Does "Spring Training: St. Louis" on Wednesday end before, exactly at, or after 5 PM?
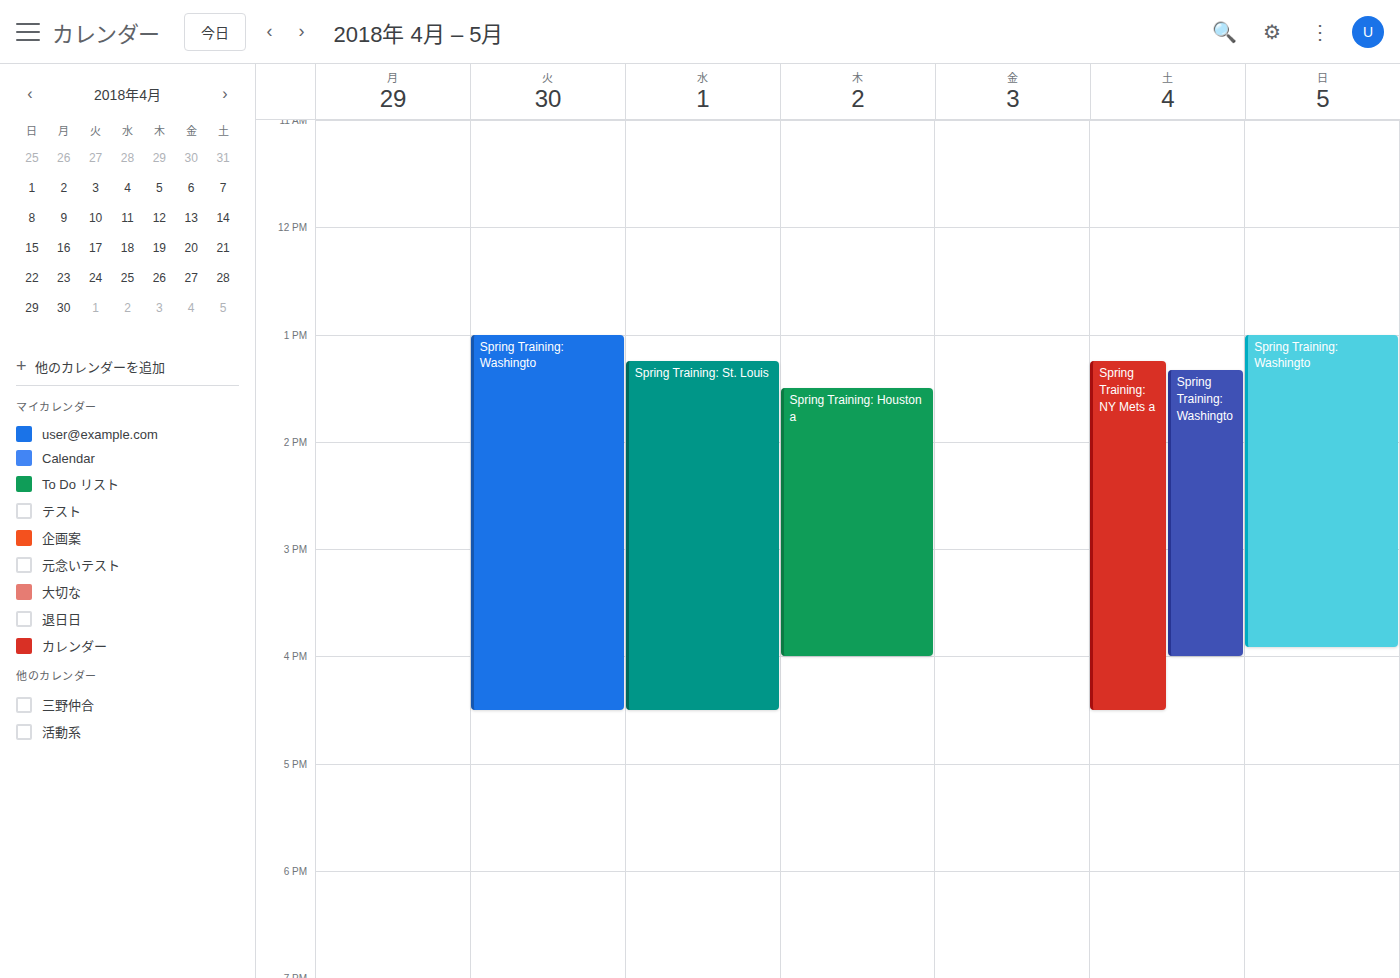
4:30 PM -- before 5 PM, 30 minutes above the 5 PM line.